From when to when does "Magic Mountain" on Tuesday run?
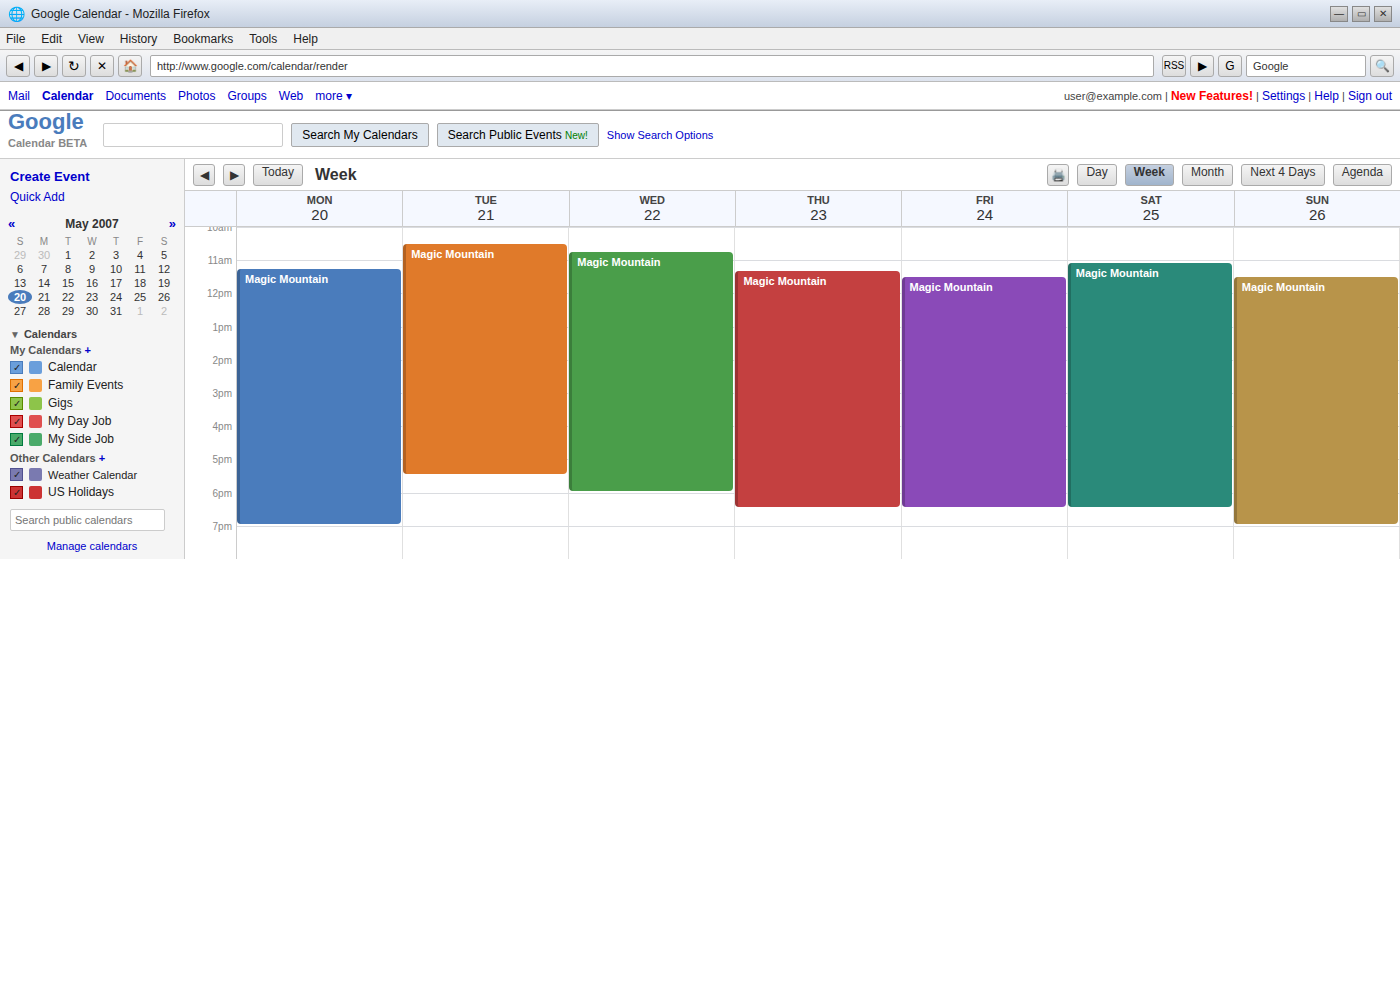
10:30 to 17:30